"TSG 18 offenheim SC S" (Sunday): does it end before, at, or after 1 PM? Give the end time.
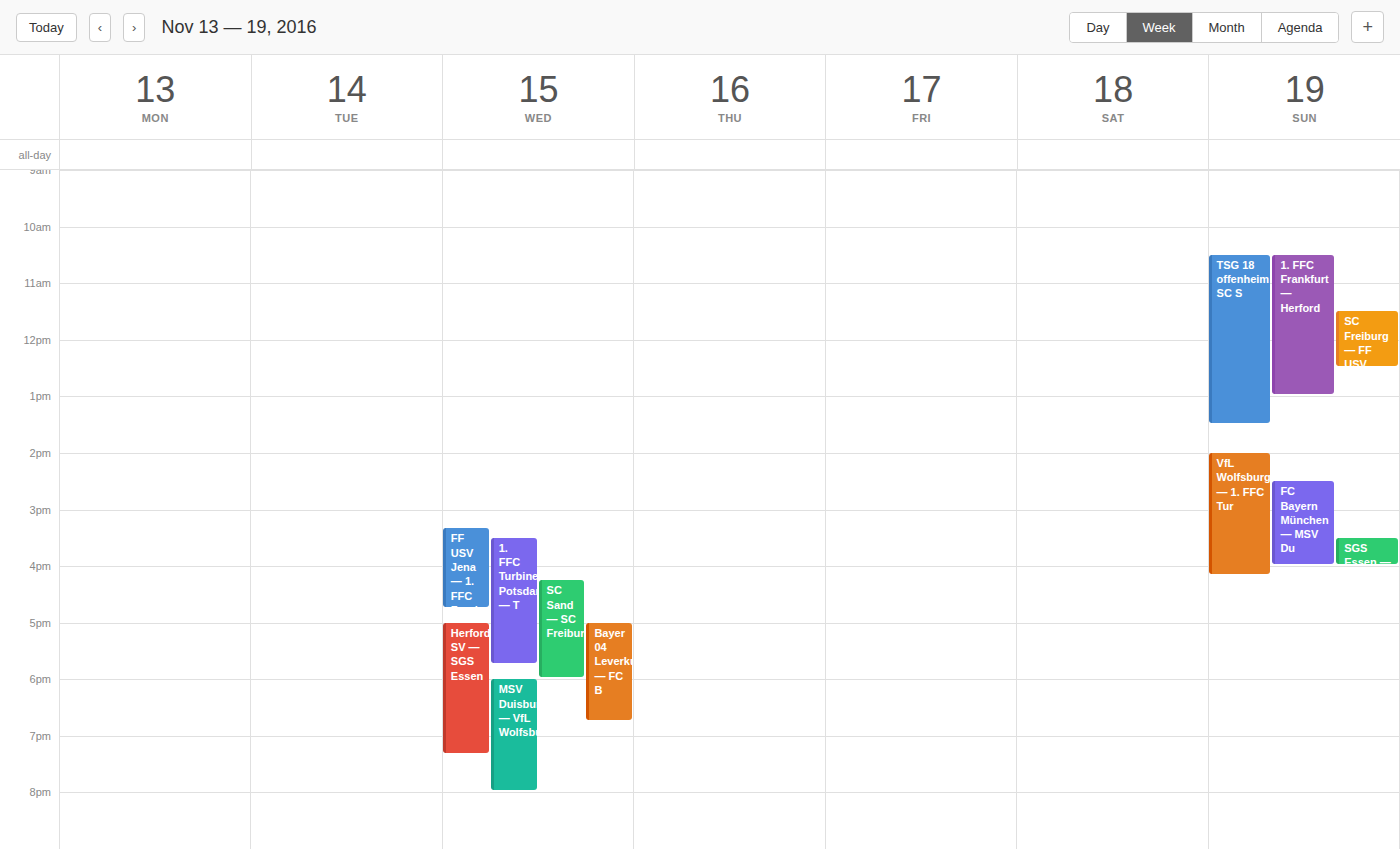
1:30 PM -- after 1 PM, 30 minutes below the 1 PM line.